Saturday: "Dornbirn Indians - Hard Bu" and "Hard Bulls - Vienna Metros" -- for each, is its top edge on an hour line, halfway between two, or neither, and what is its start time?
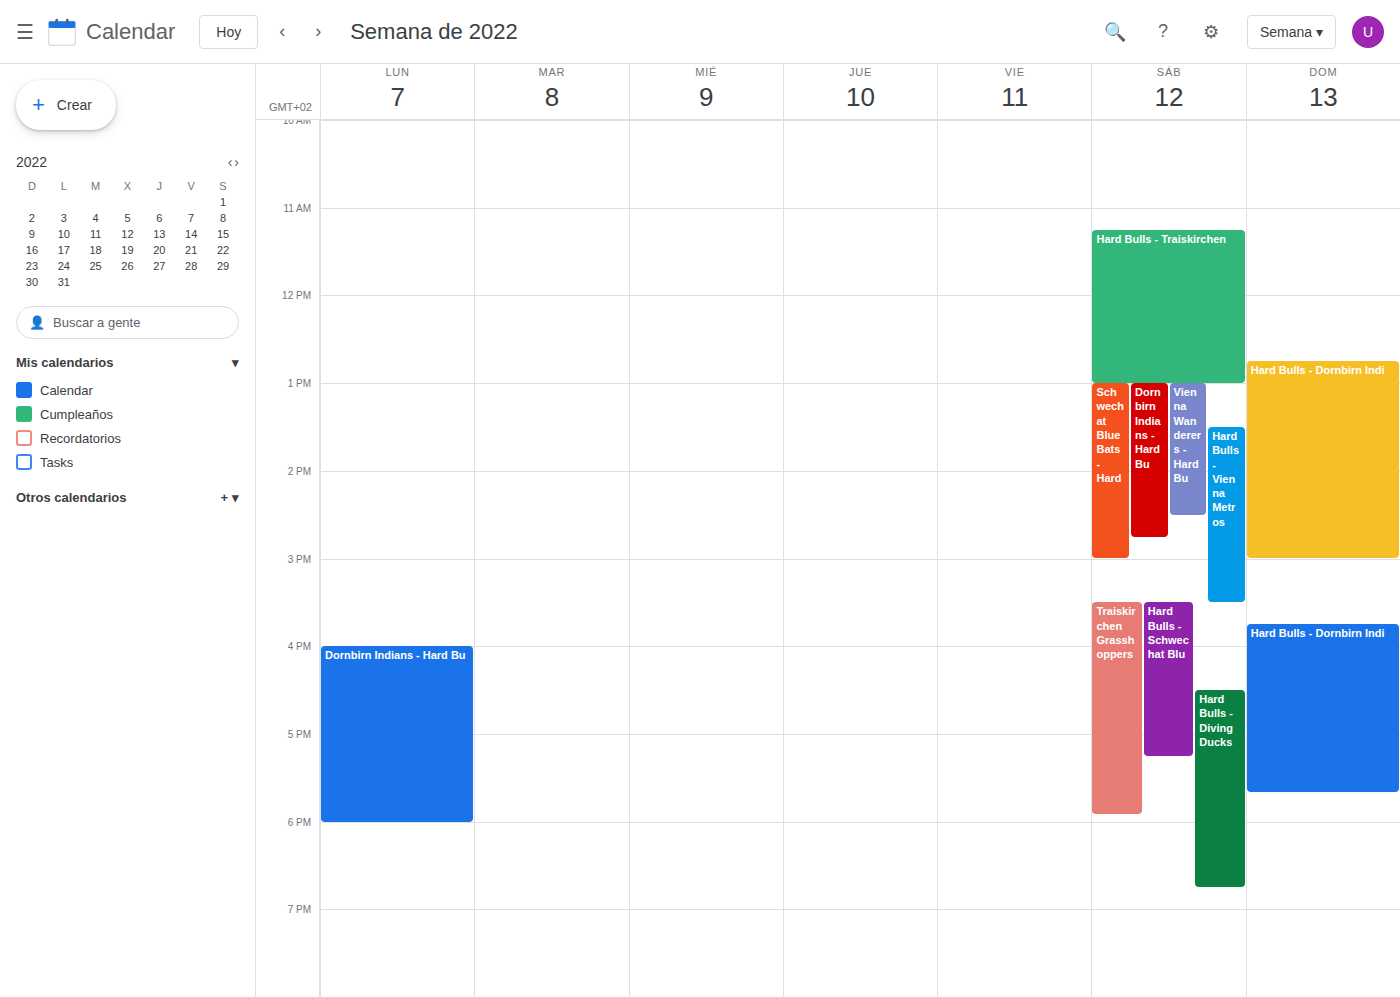
"Dornbirn Indians - Hard Bu": 1:00 PM, exactly on the 1 PM line. "Hard Bulls - Vienna Metros": 1:30 PM, halfway between the 1 PM and 2 PM lines.